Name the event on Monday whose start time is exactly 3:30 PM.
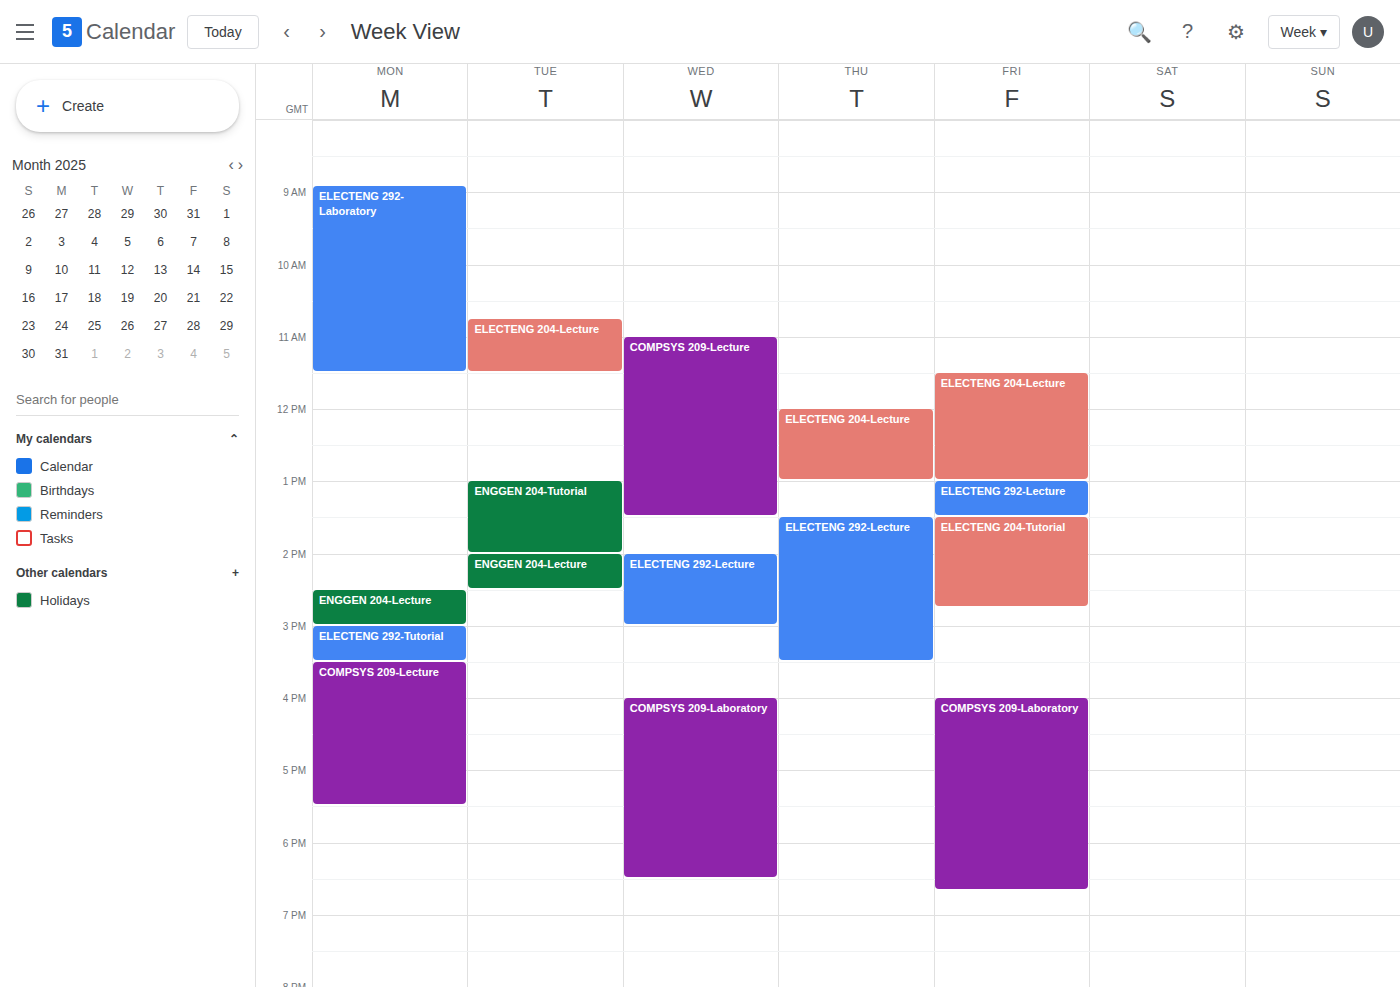
"COMPSYS 209-Lecture"